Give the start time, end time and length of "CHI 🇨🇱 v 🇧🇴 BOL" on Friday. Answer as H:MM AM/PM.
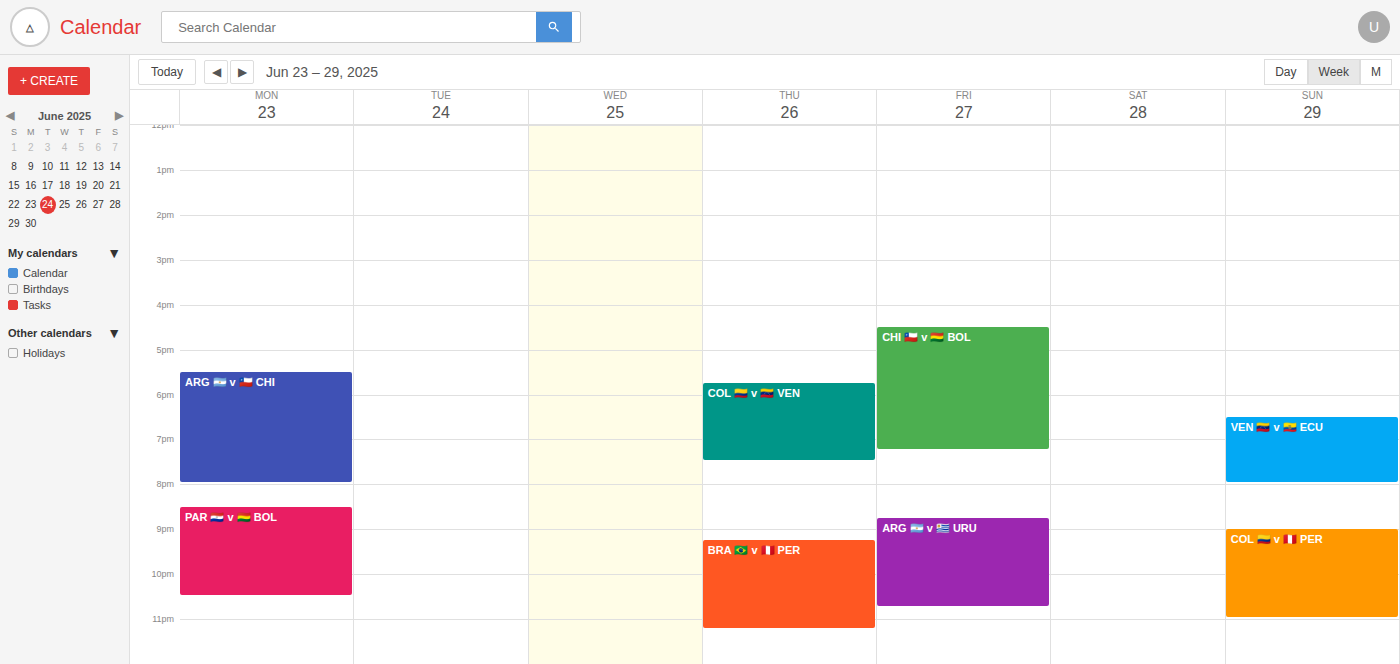
4:30 PM to 7:15 PM, 2 hours 45 minutes